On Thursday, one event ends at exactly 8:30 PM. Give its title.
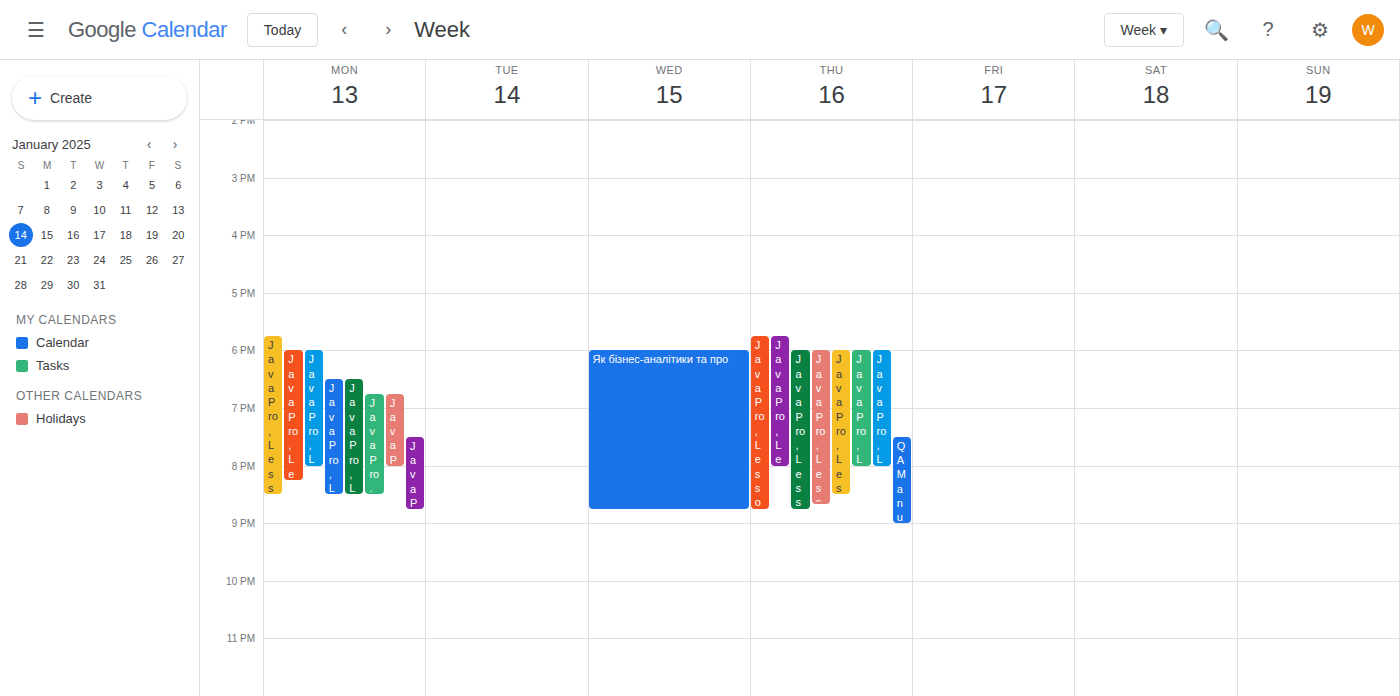
"Java Pro, Lesson № 32"